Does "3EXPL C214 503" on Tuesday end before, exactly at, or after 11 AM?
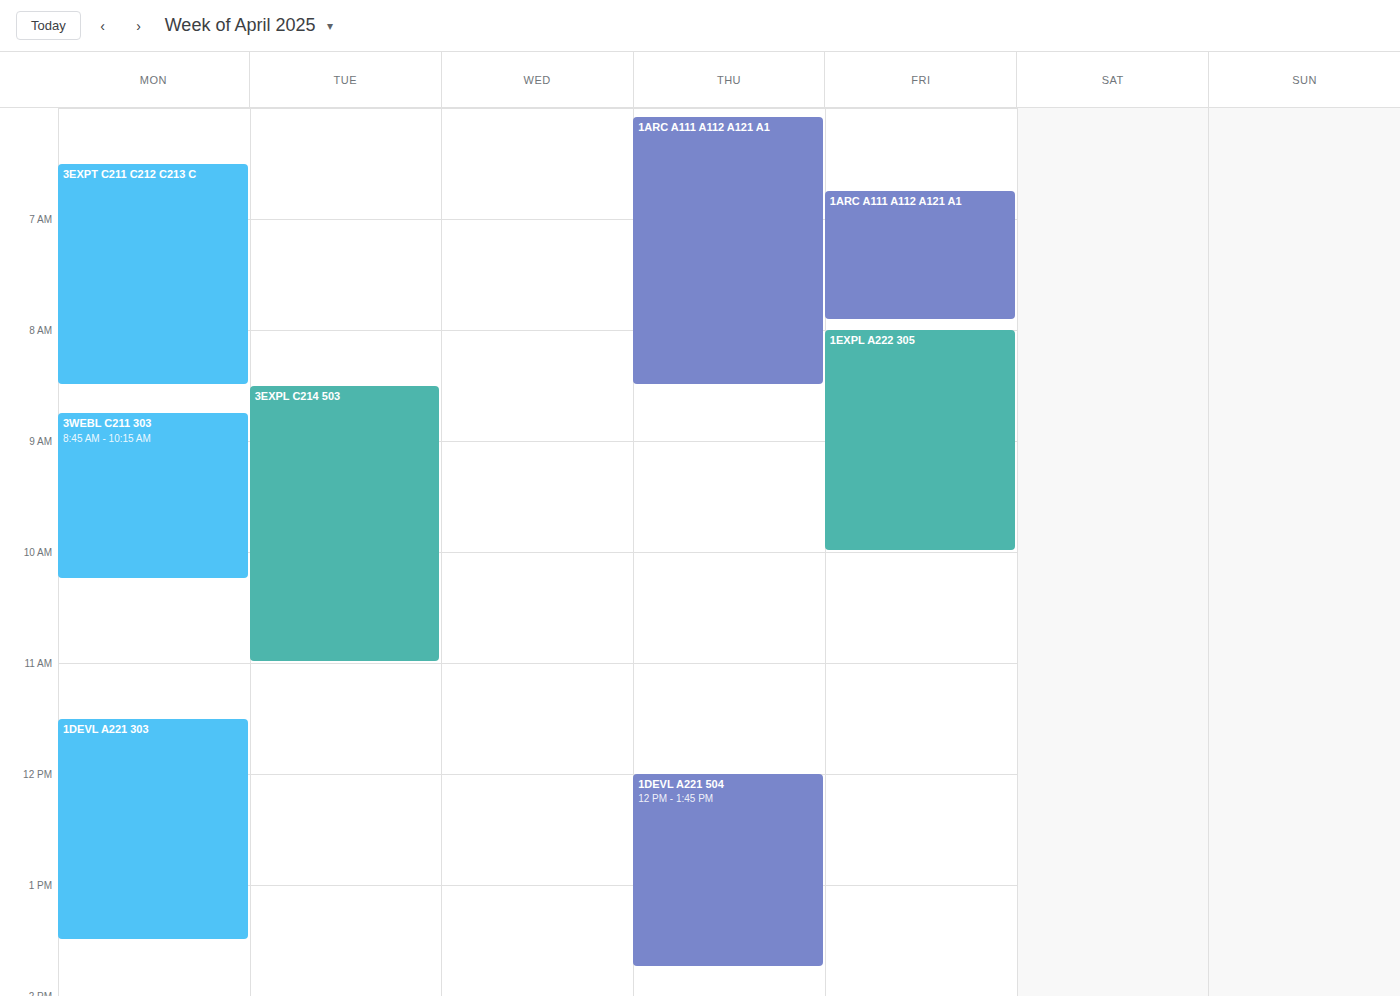
11:00 AM -- exactly at 11 AM, on the 11 AM line.